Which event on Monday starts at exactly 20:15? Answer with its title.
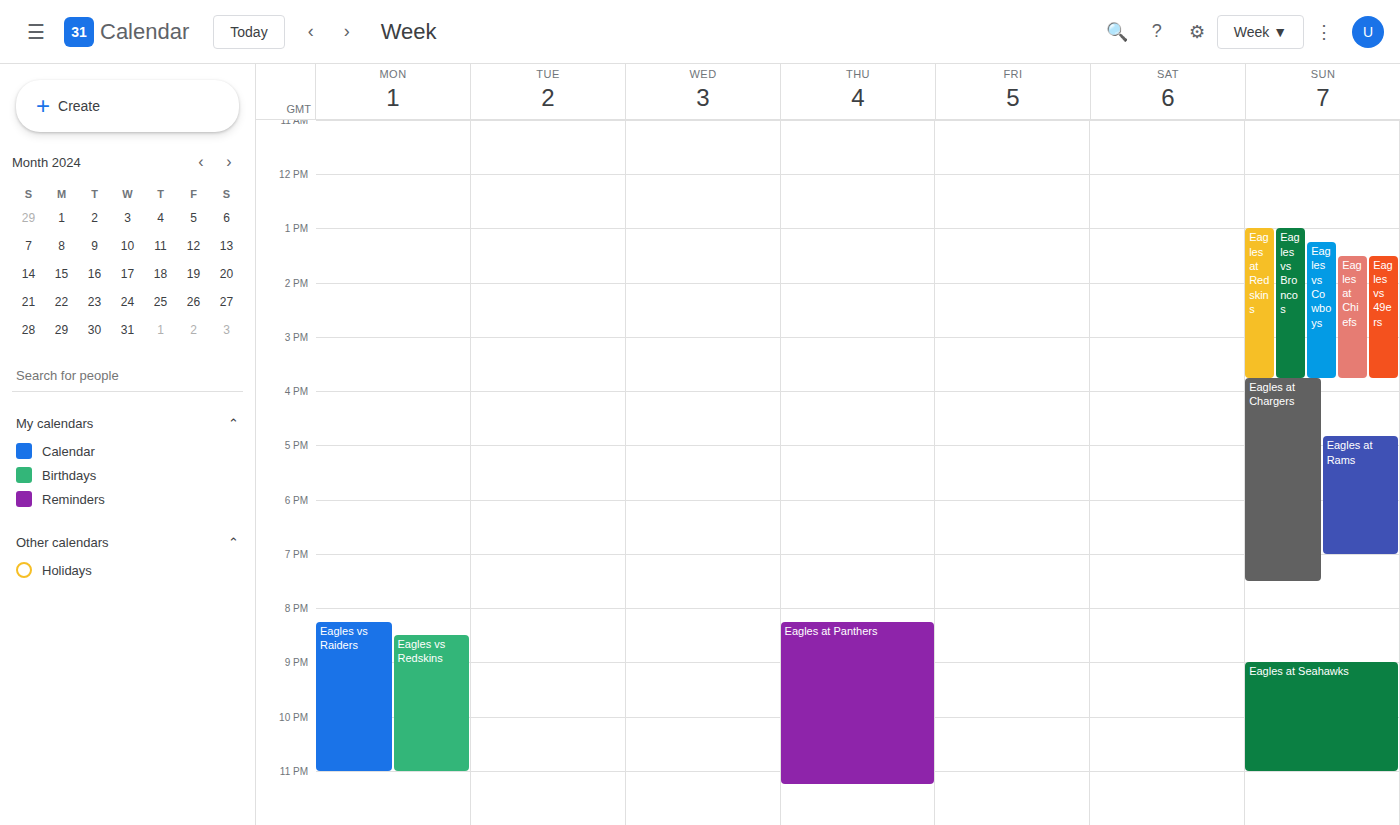
"Eagles vs Raiders"